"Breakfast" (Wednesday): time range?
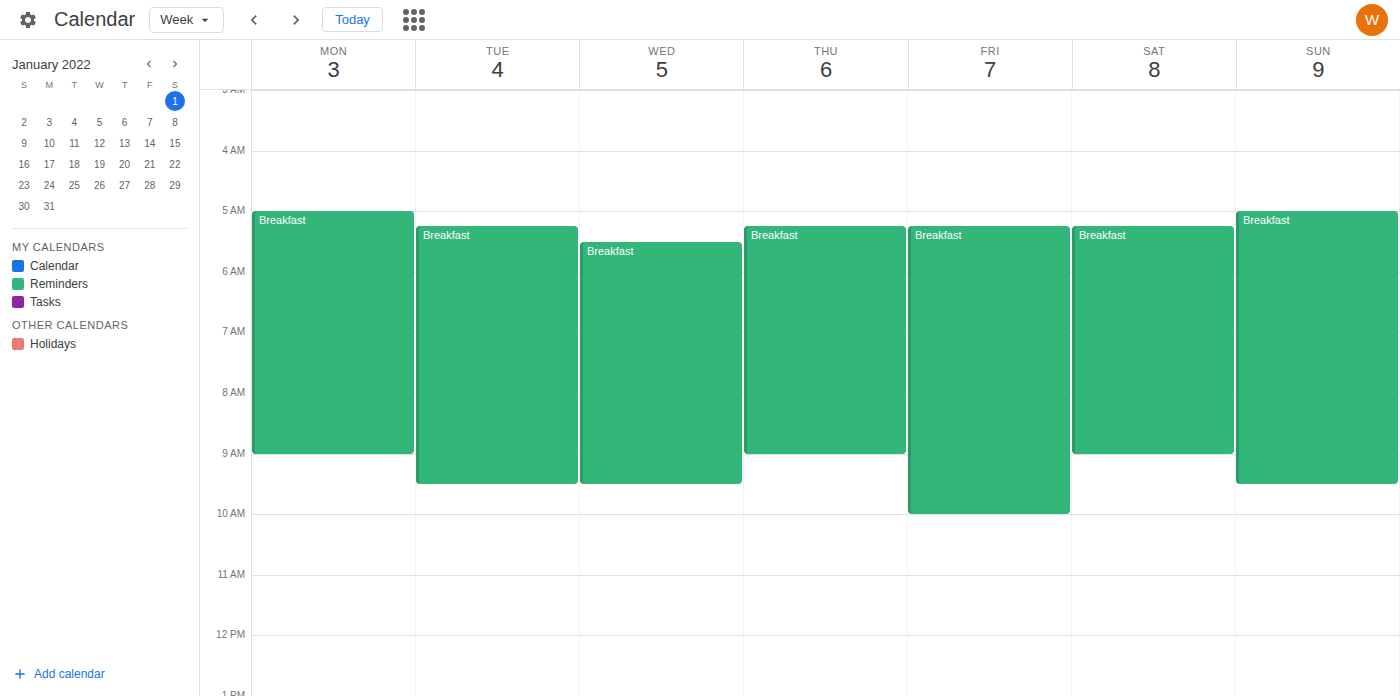
5:30 AM to 9:30 AM